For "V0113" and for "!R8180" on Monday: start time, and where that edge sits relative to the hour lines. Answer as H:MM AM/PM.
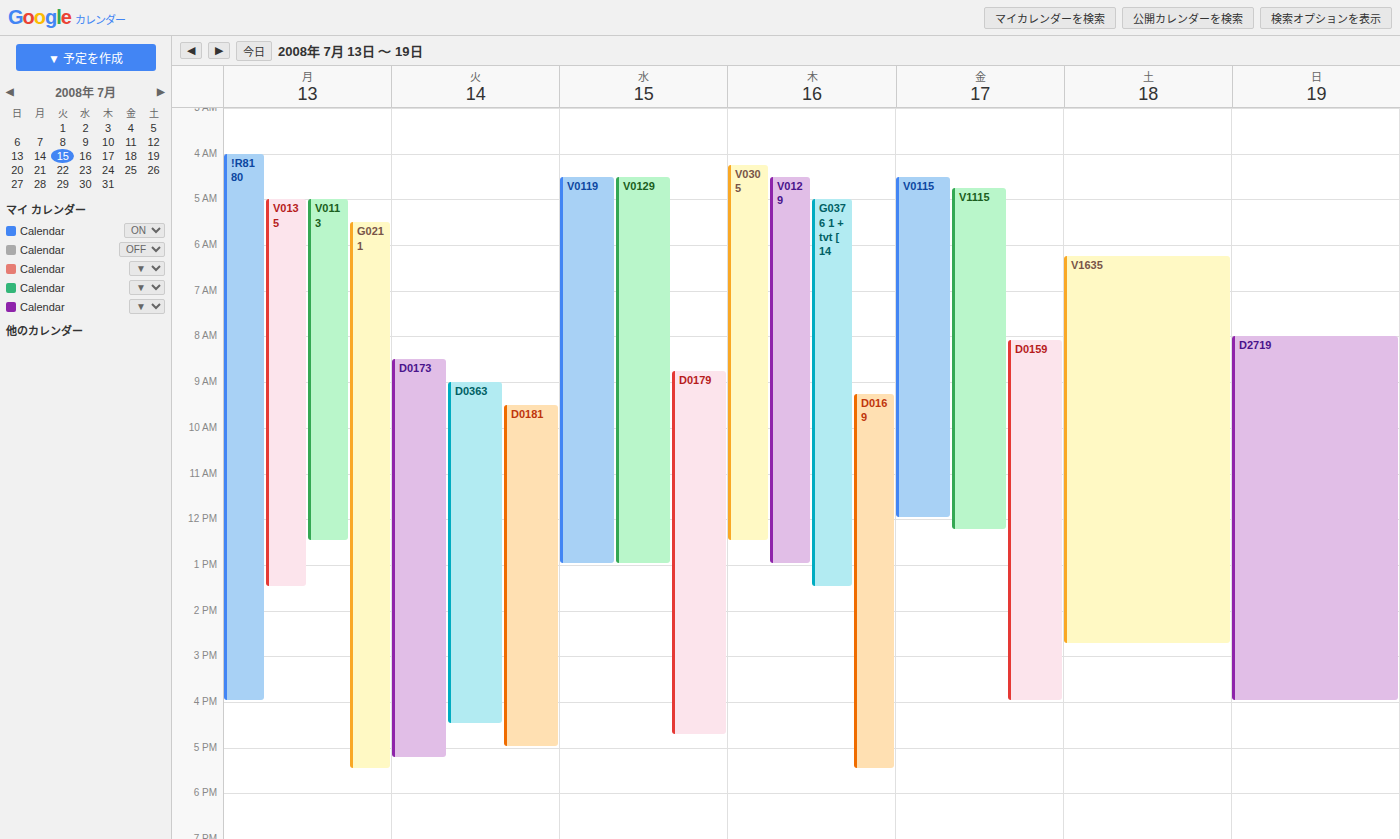
"V0113": 5:00 AM, exactly on the 5 AM line. "!R8180": 4:00 AM, exactly on the 4 AM line.